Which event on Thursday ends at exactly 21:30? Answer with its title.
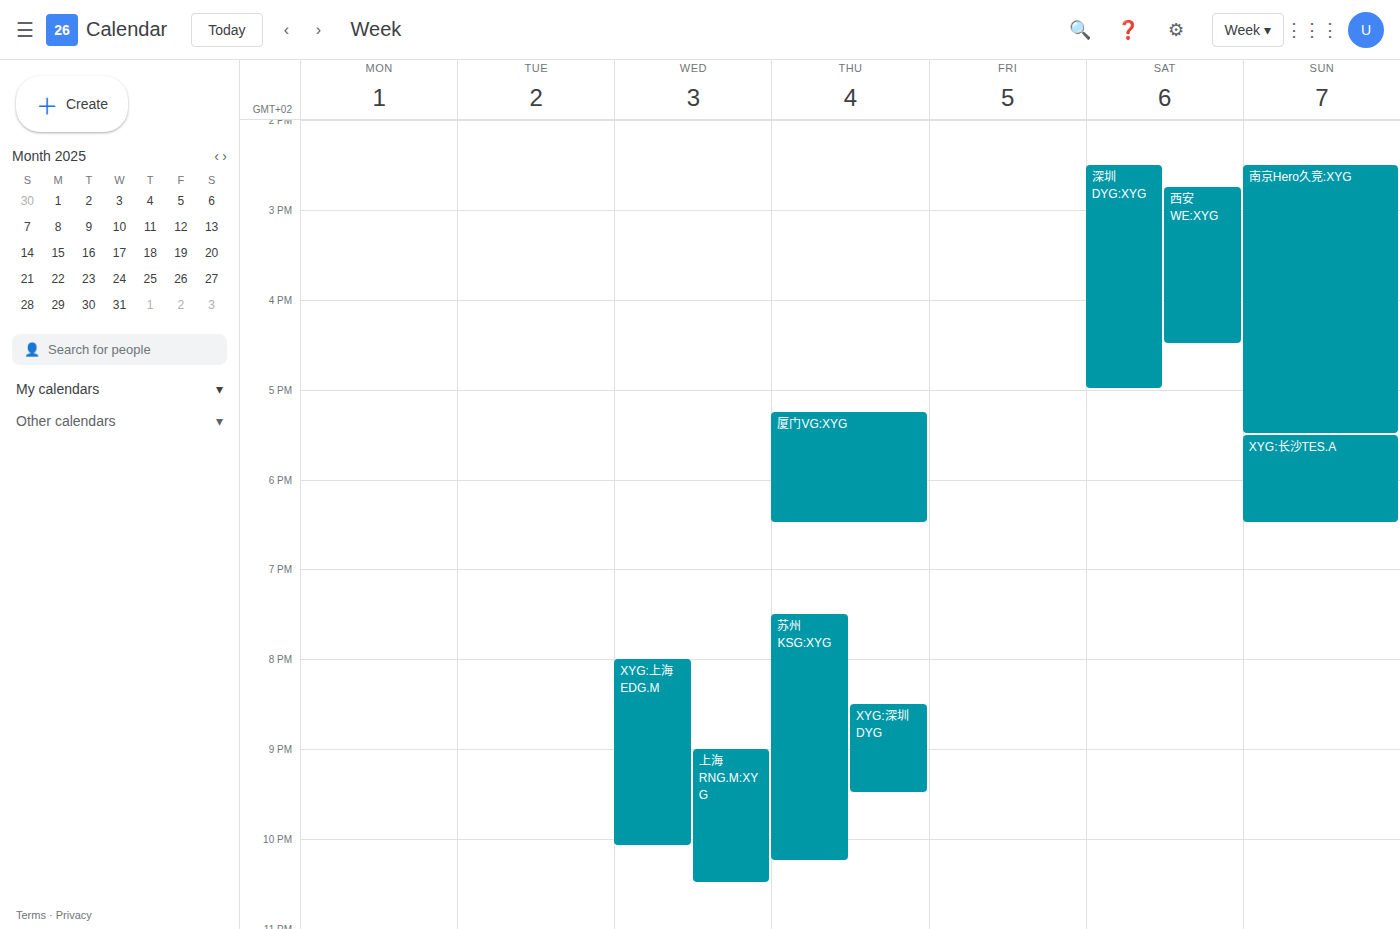
"XYG:深圳DYG"